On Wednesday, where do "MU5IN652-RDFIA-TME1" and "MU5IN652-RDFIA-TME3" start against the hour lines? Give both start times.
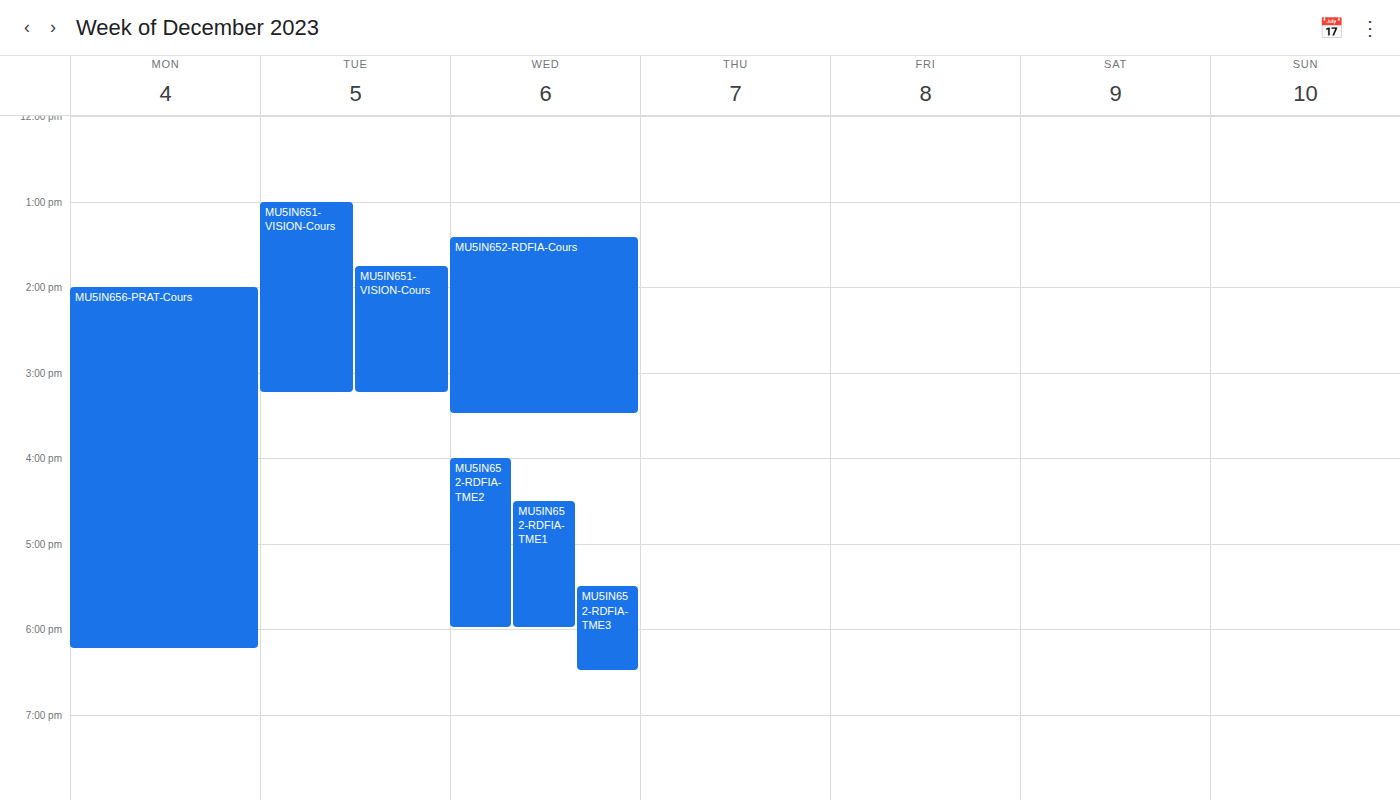
"MU5IN652-RDFIA-TME1": 4:30 PM, halfway between the 4 PM and 5 PM lines. "MU5IN652-RDFIA-TME3": 5:30 PM, halfway between the 5 PM and 6 PM lines.